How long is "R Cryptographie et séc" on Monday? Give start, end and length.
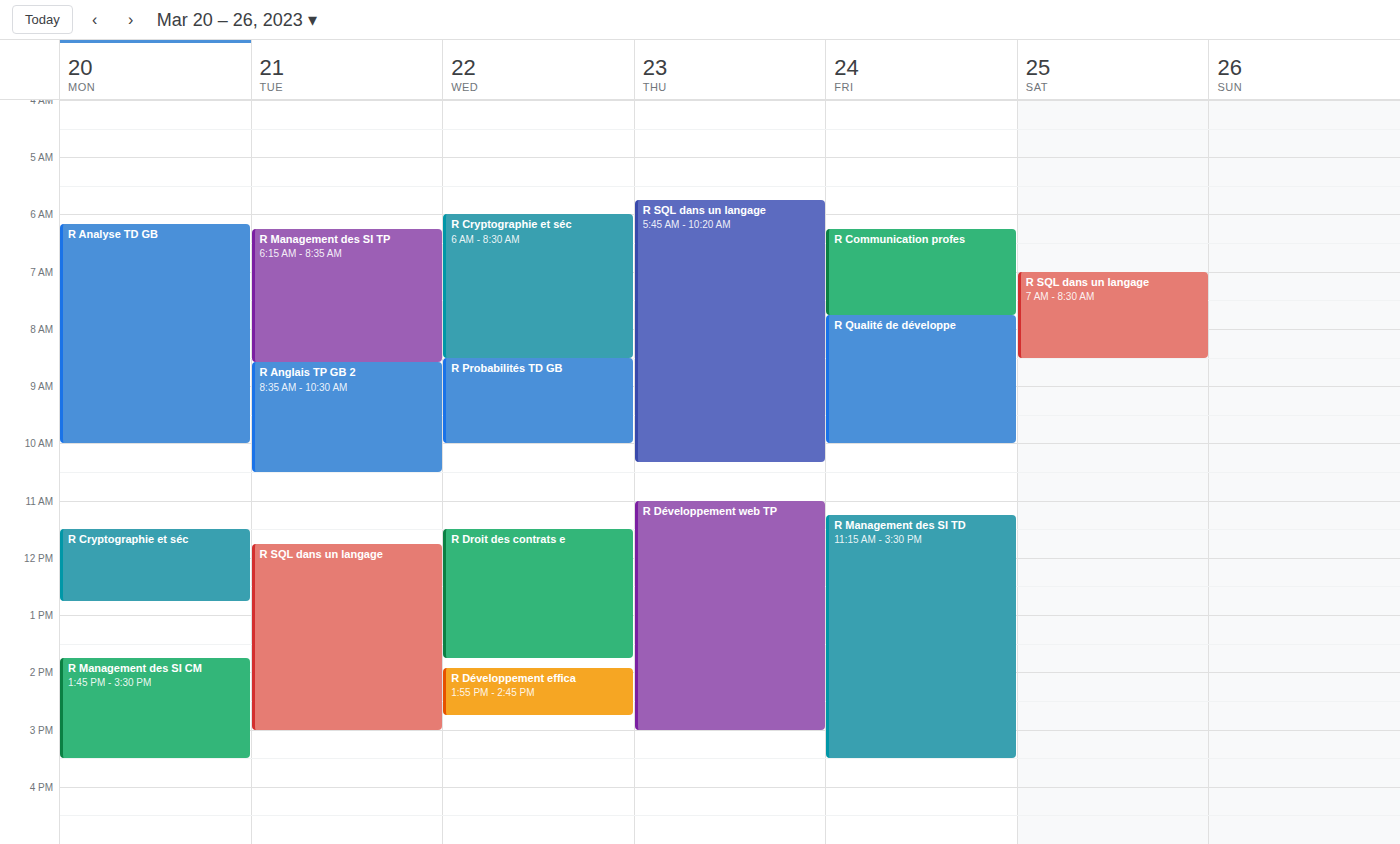
11:30 AM to 12:45 PM, 1 hour 15 minutes